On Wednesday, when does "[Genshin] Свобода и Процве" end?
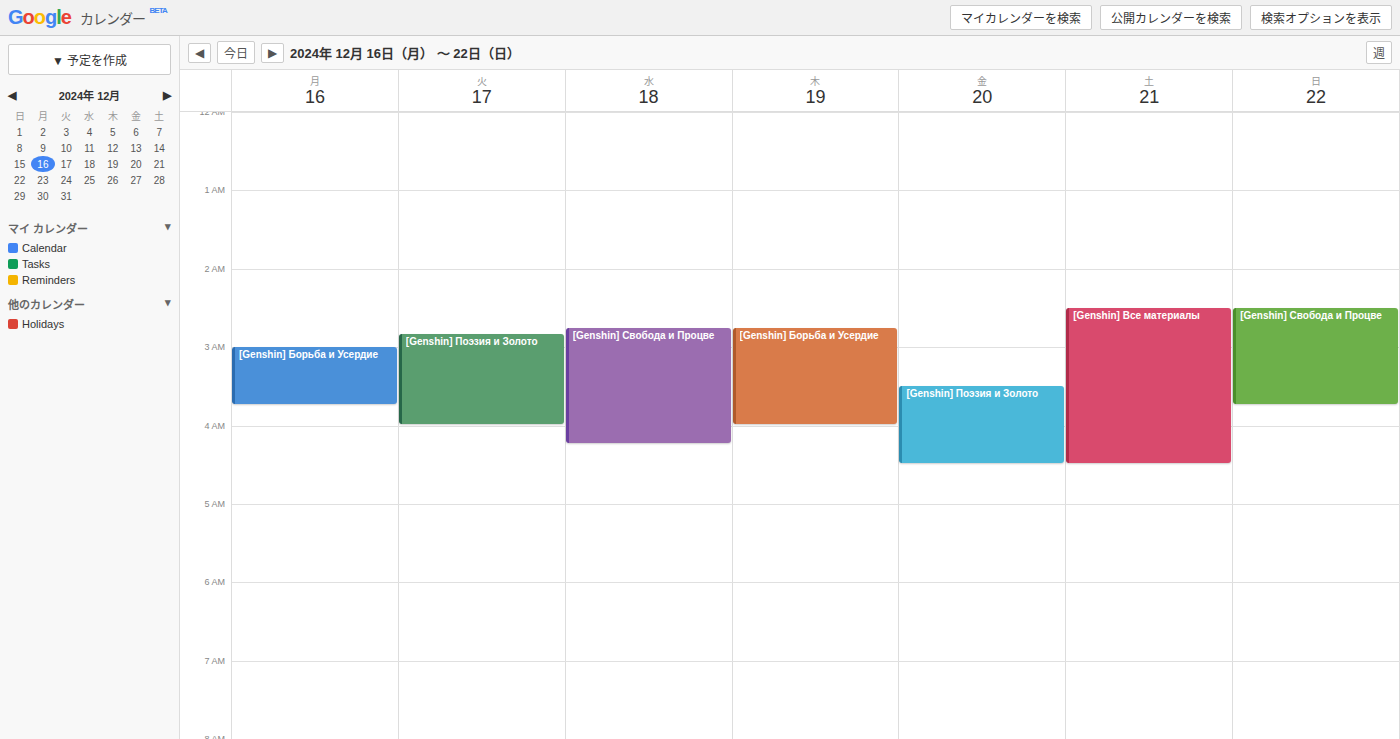
04:15